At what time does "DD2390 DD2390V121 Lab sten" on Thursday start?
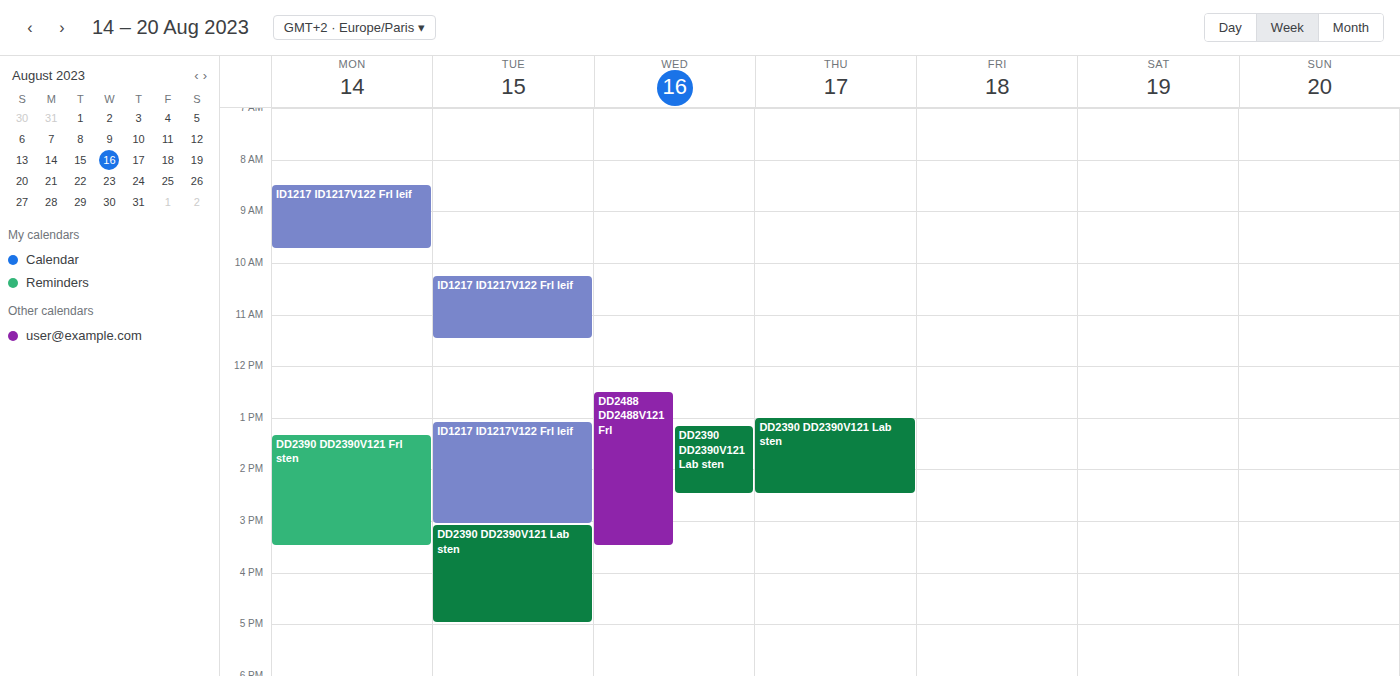
1:00 PM